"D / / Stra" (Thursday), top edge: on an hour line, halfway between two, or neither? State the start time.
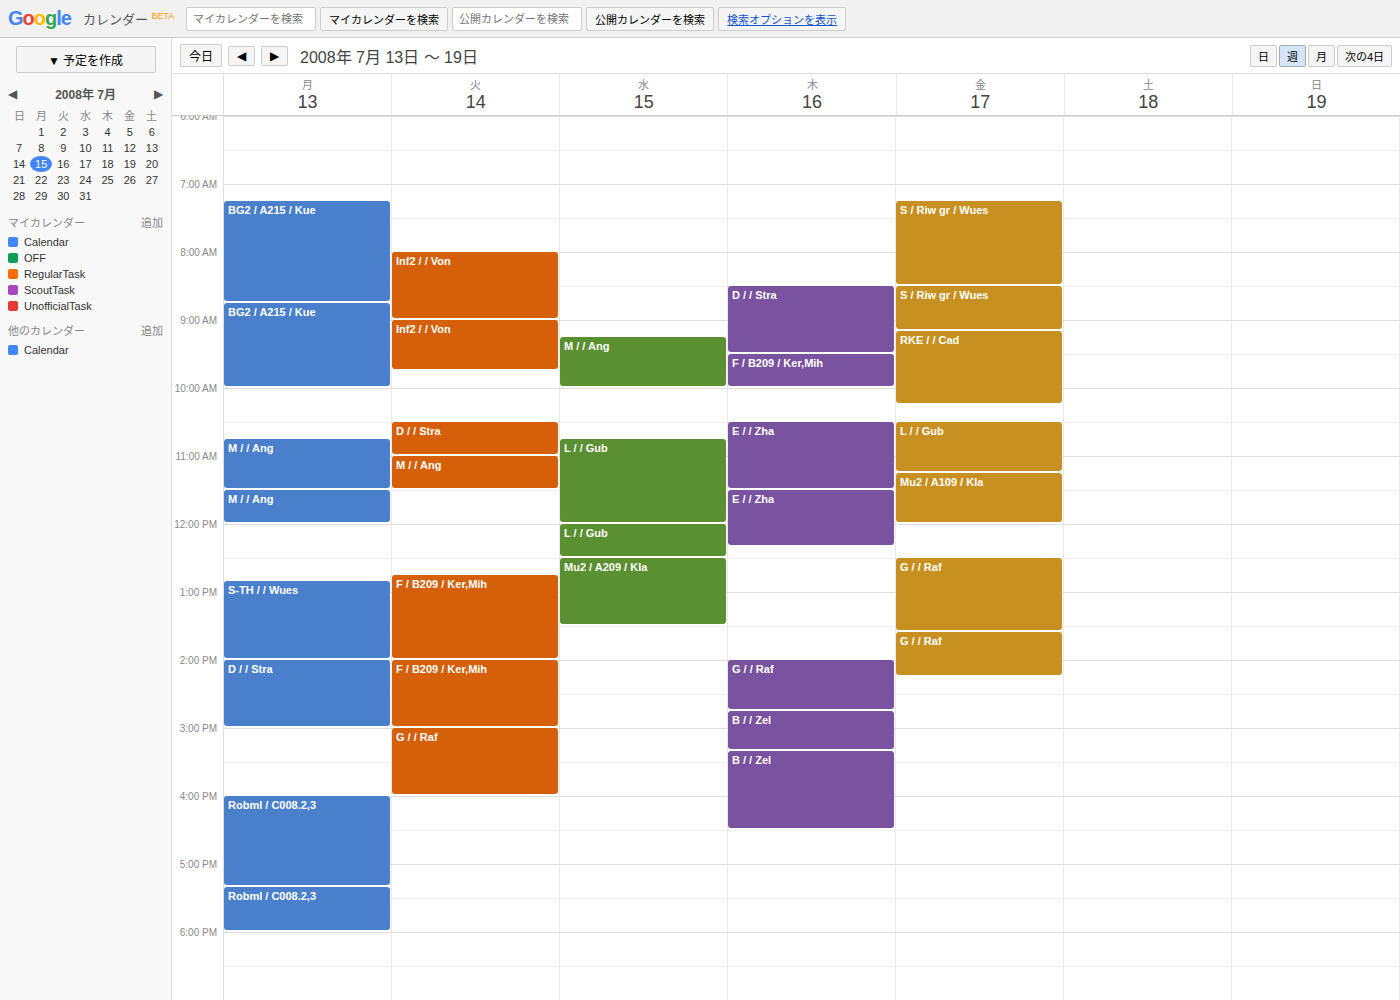
08:30 -- halfway between the 08:00 and 09:00 lines.